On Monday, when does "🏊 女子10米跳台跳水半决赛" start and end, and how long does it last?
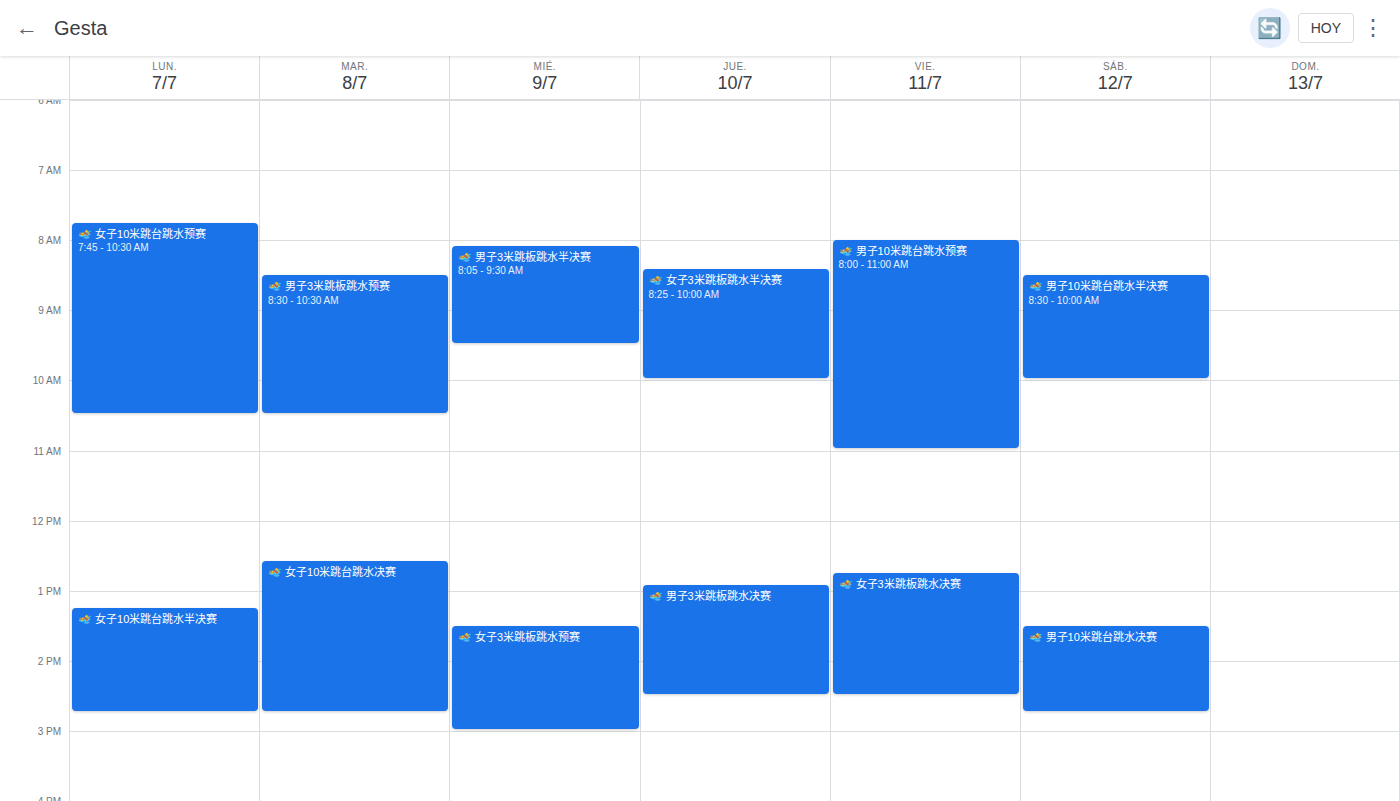
1:15 PM to 2:45 PM, 1 hour 30 minutes